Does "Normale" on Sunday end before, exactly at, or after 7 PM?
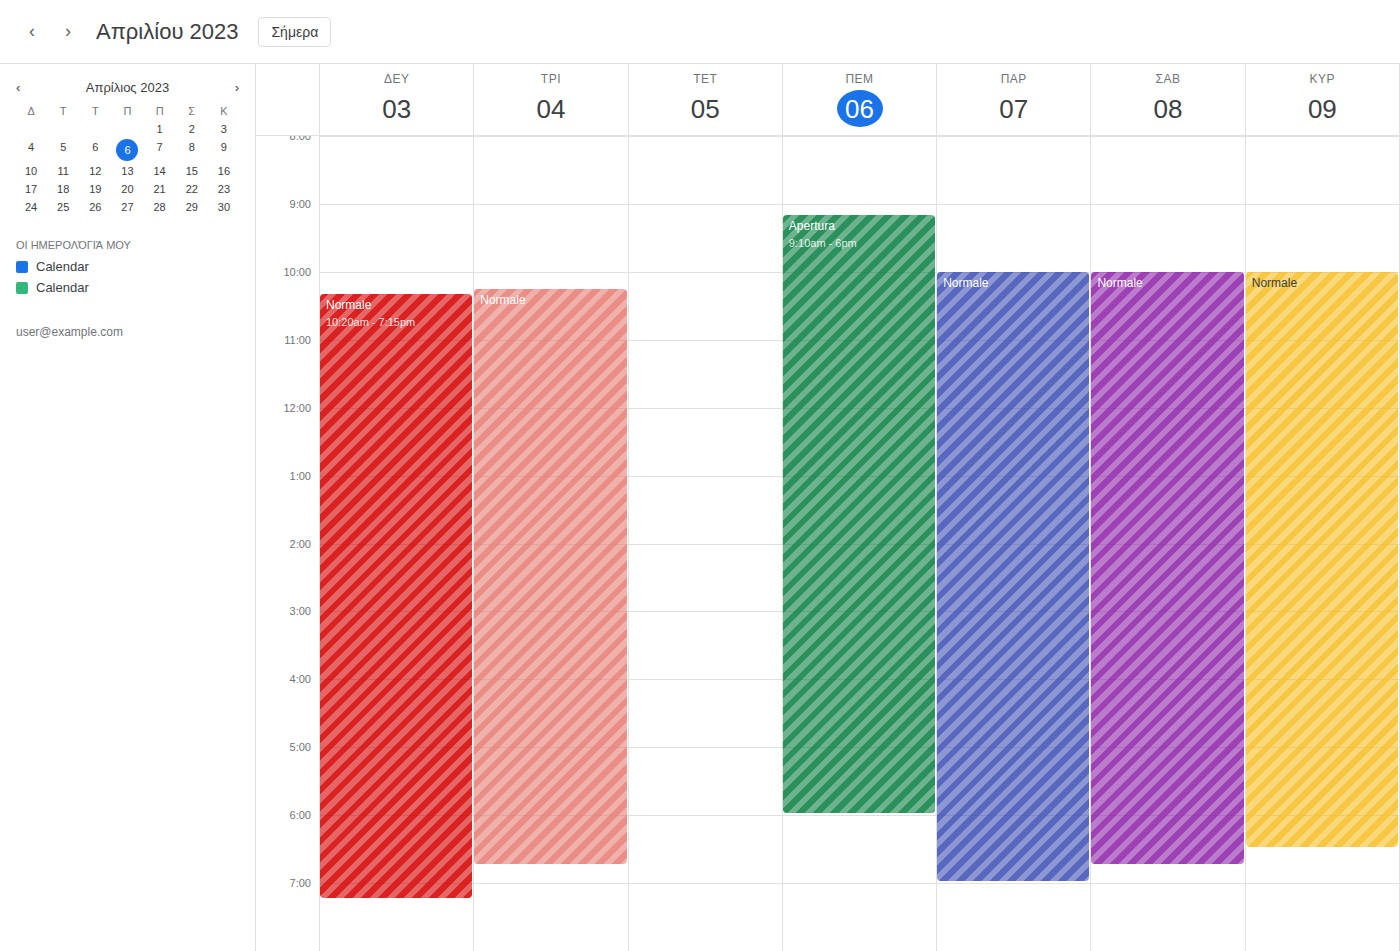
6:30 PM -- before 7 PM, 30 minutes above the 7 PM line.